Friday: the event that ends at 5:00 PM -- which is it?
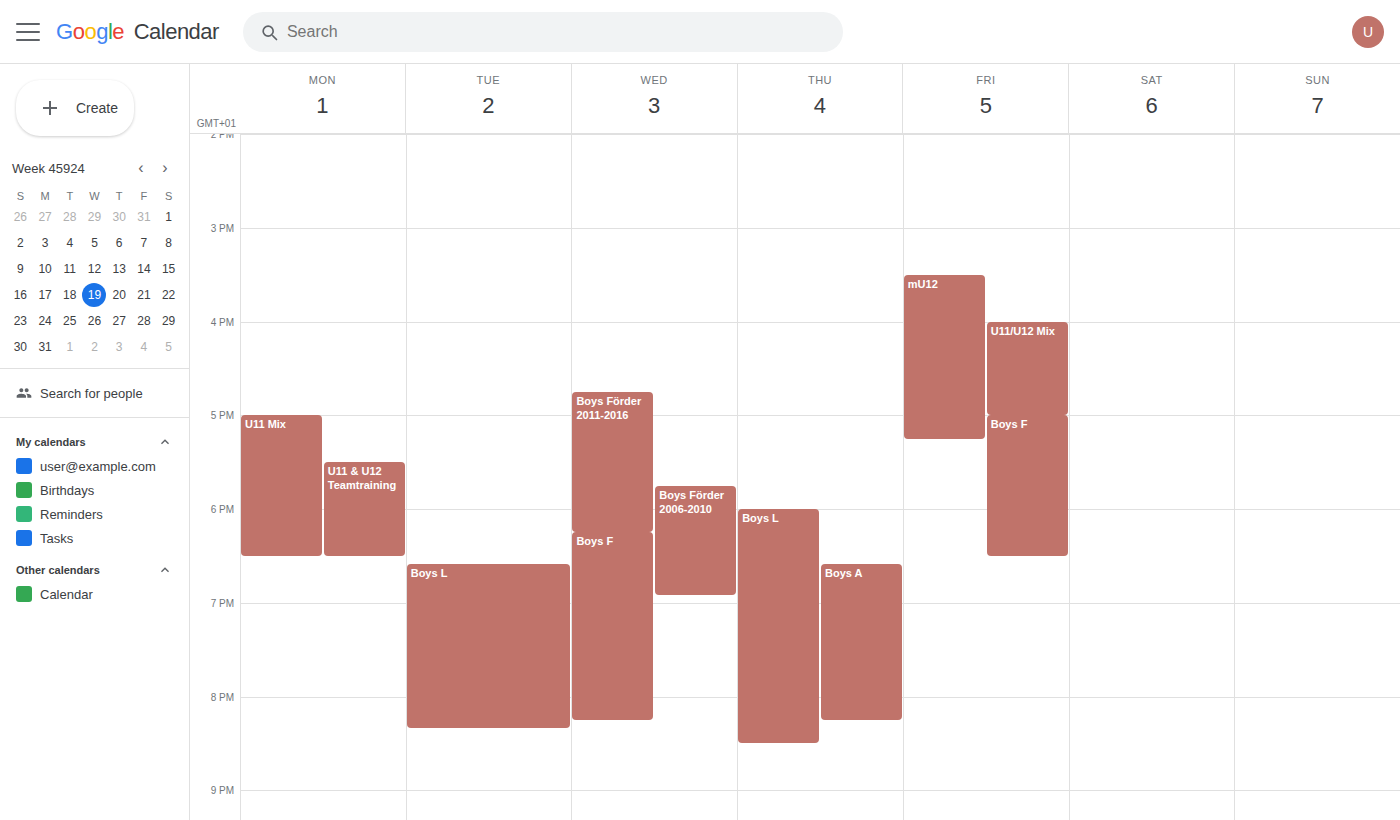
"U11/U12 Mix"